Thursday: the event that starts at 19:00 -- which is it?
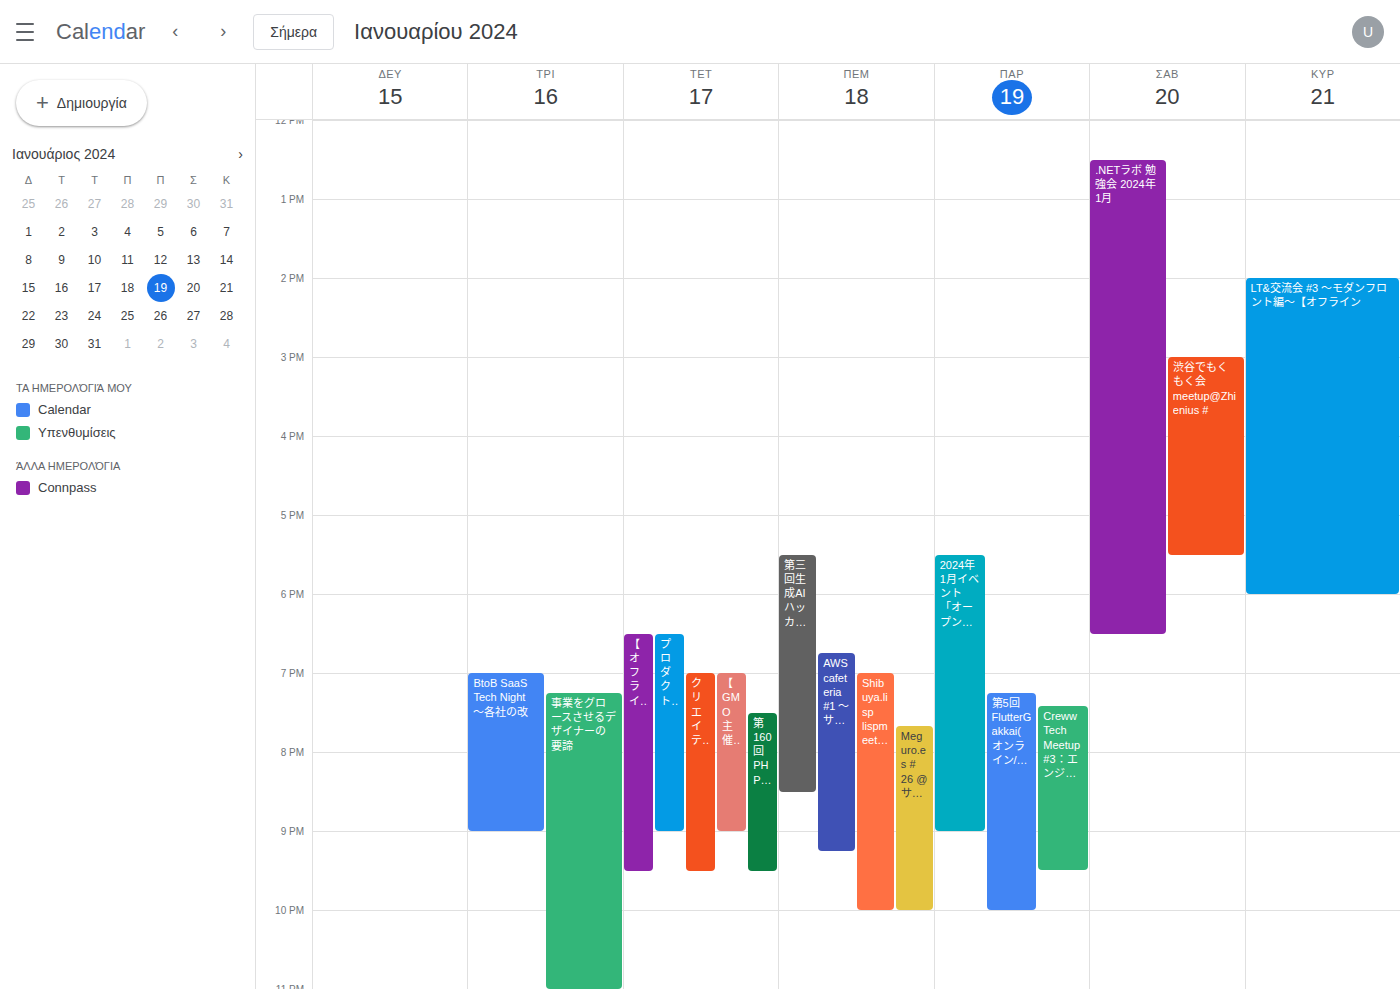
"Shibuya.lisp lispmeetup #1"